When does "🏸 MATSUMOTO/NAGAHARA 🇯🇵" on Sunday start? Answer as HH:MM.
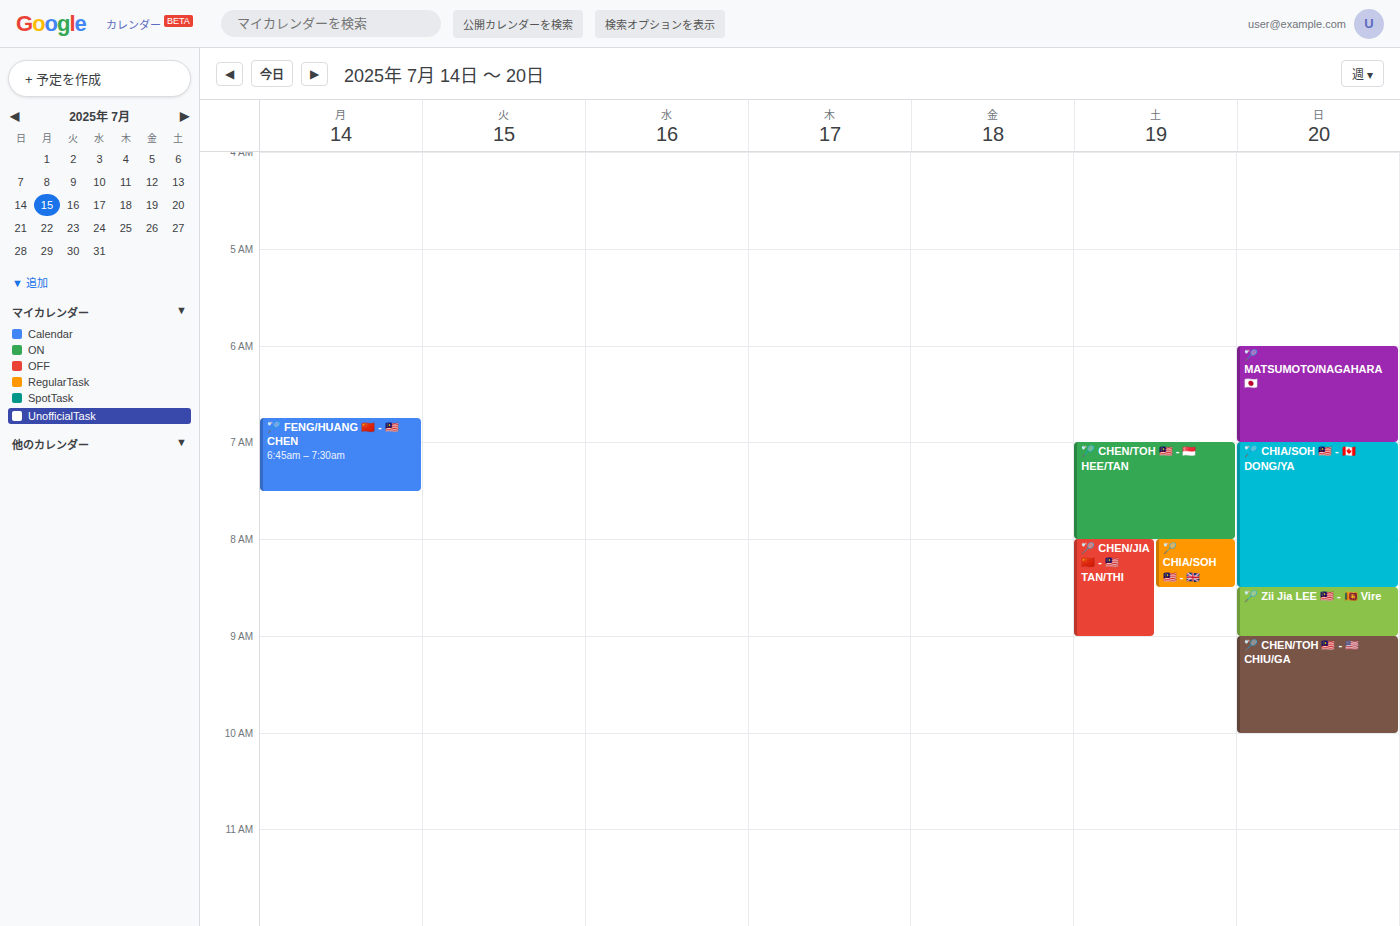
06:00